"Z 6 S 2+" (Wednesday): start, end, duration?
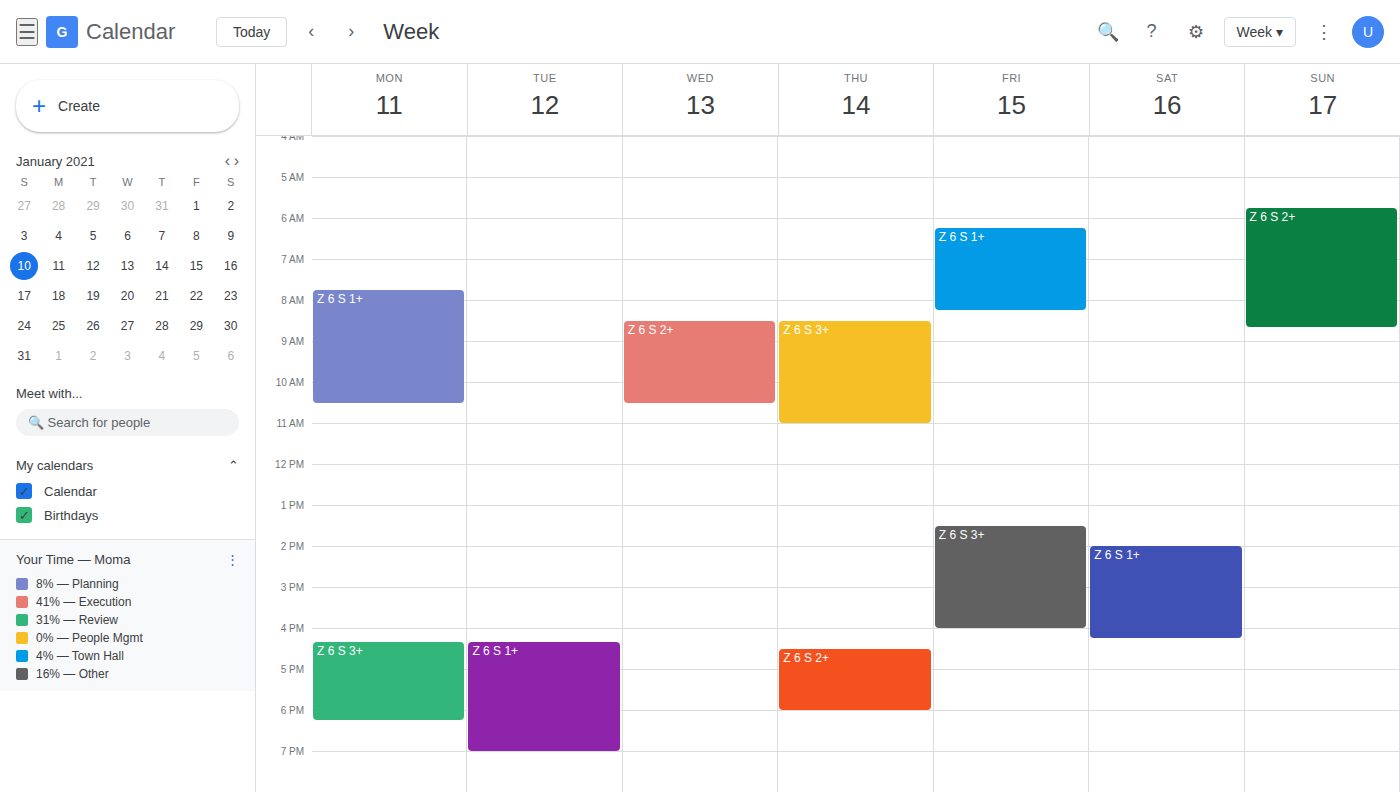
8:30 AM to 10:30 AM, 2 hours